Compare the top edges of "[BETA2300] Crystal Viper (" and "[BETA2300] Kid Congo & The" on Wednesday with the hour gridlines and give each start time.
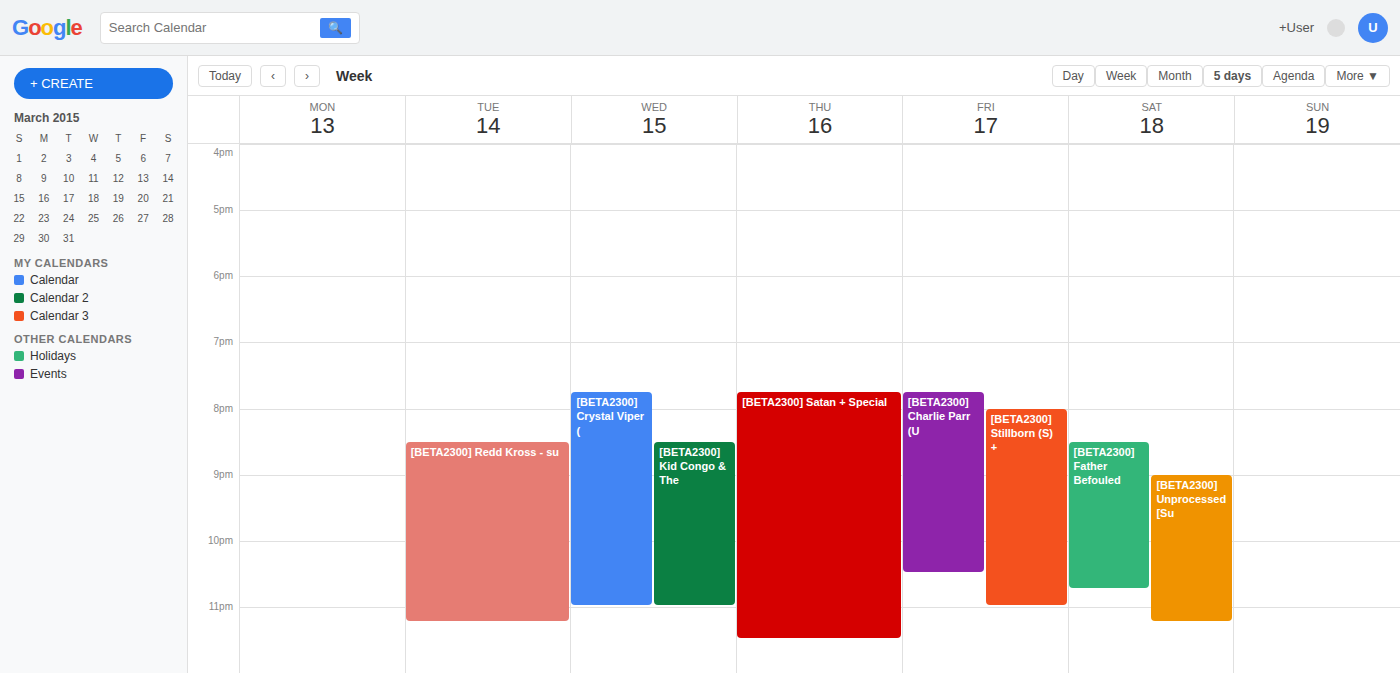
"[BETA2300] Crystal Viper (": 7:45 PM, neither: three quarters of the way from the 7 PM line to the 8 PM line. "[BETA2300] Kid Congo & The": 8:30 PM, halfway between the 8 PM and 9 PM lines.